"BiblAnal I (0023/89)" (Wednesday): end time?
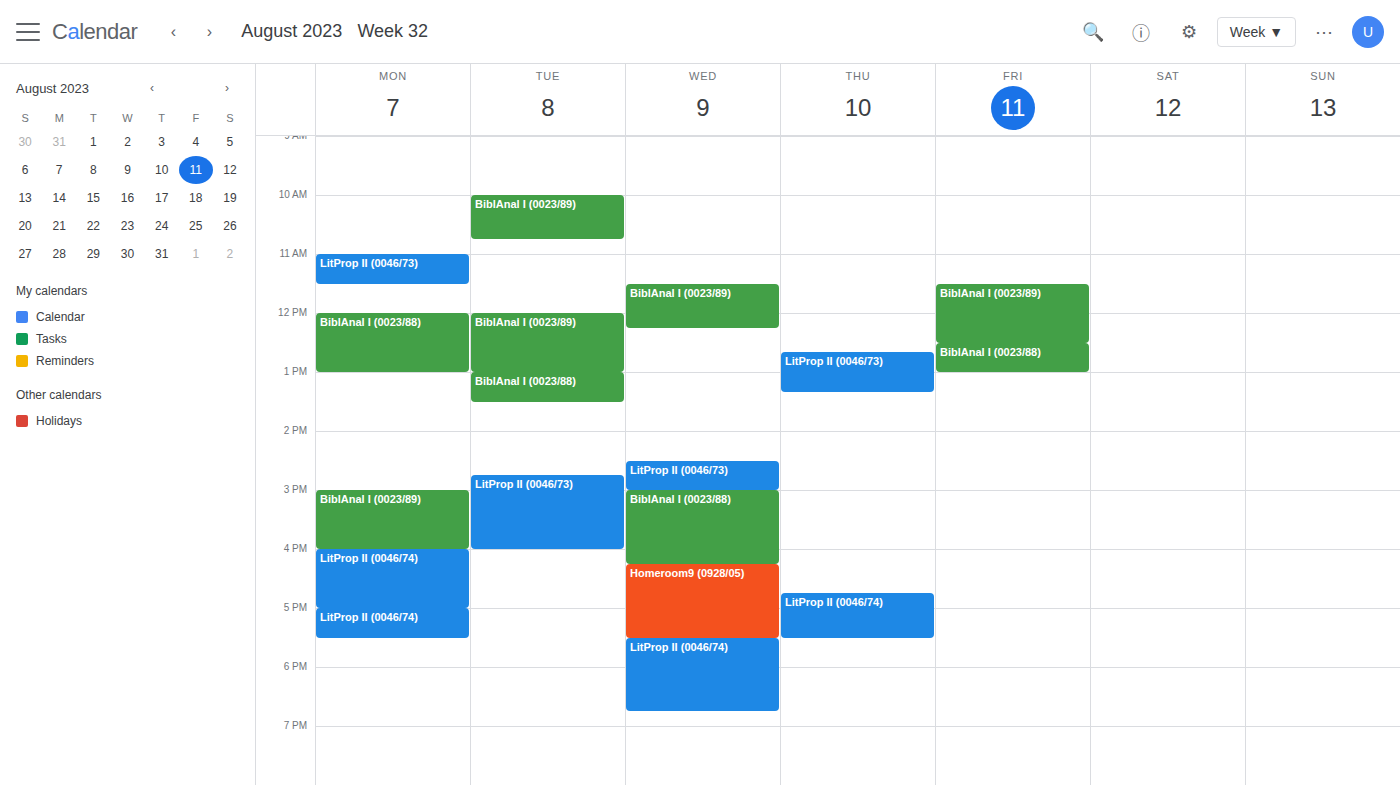
12:15 PM